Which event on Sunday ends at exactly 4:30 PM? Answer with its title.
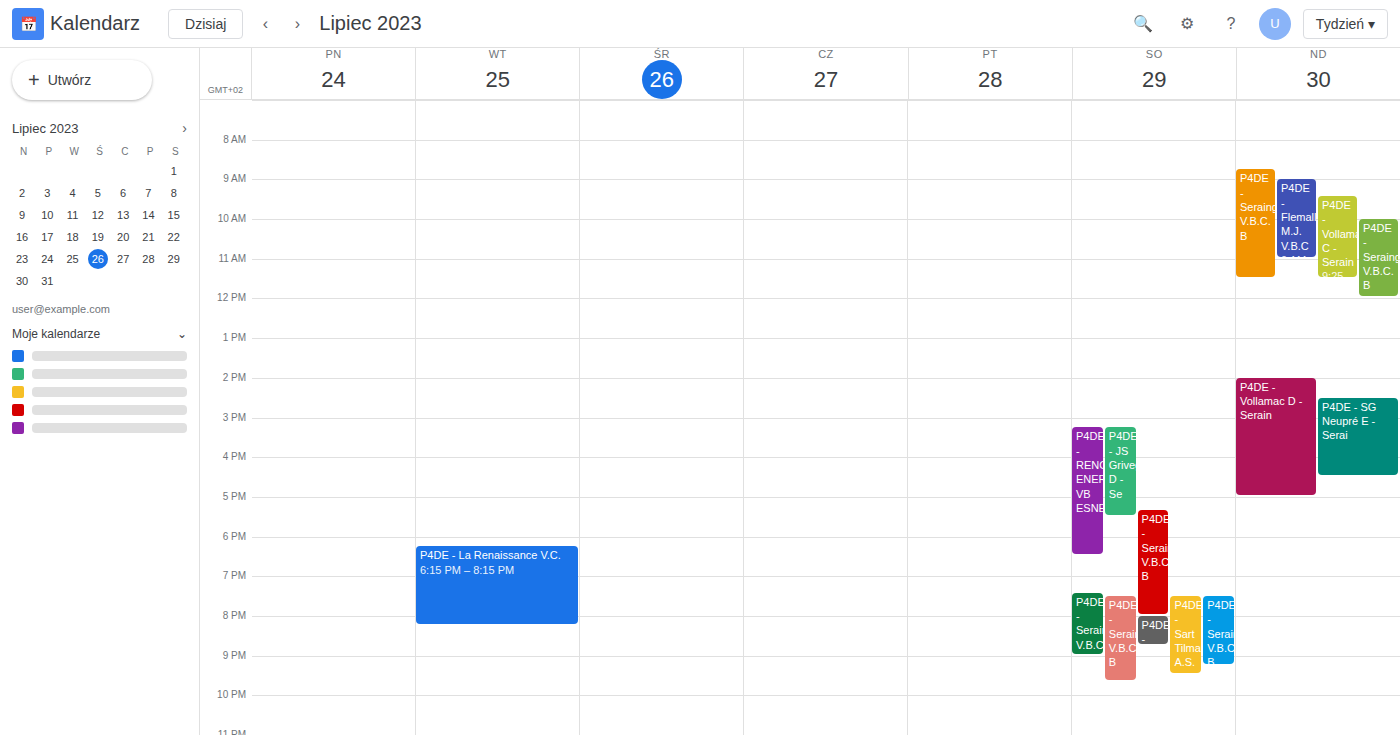
"P4DE - SG Neupré E - Serai"